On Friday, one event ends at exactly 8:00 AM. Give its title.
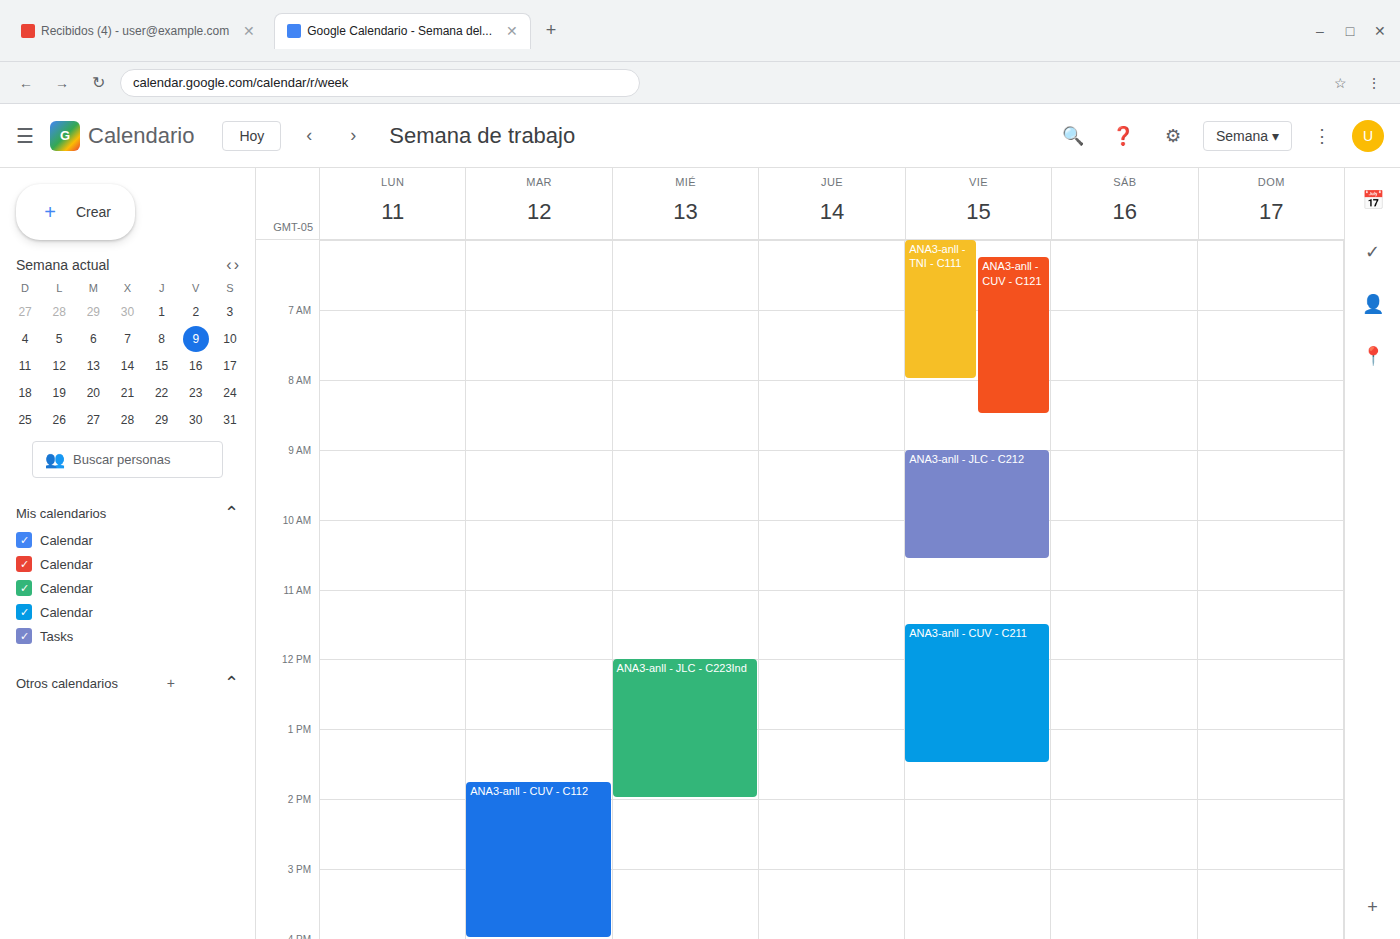
"ANA3-anll - TNI - C111"